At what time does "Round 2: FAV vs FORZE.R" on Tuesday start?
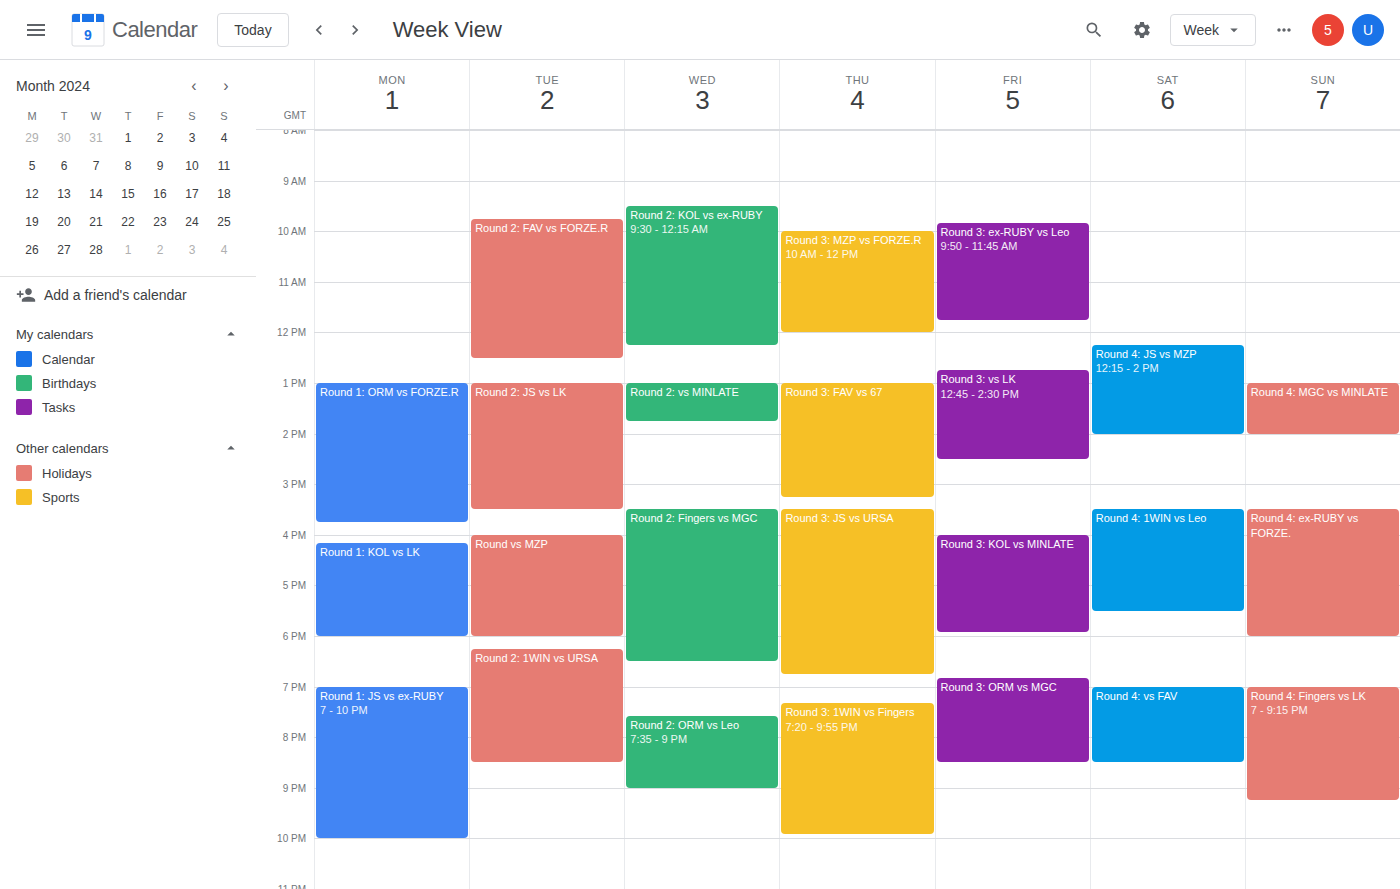
9:45 AM